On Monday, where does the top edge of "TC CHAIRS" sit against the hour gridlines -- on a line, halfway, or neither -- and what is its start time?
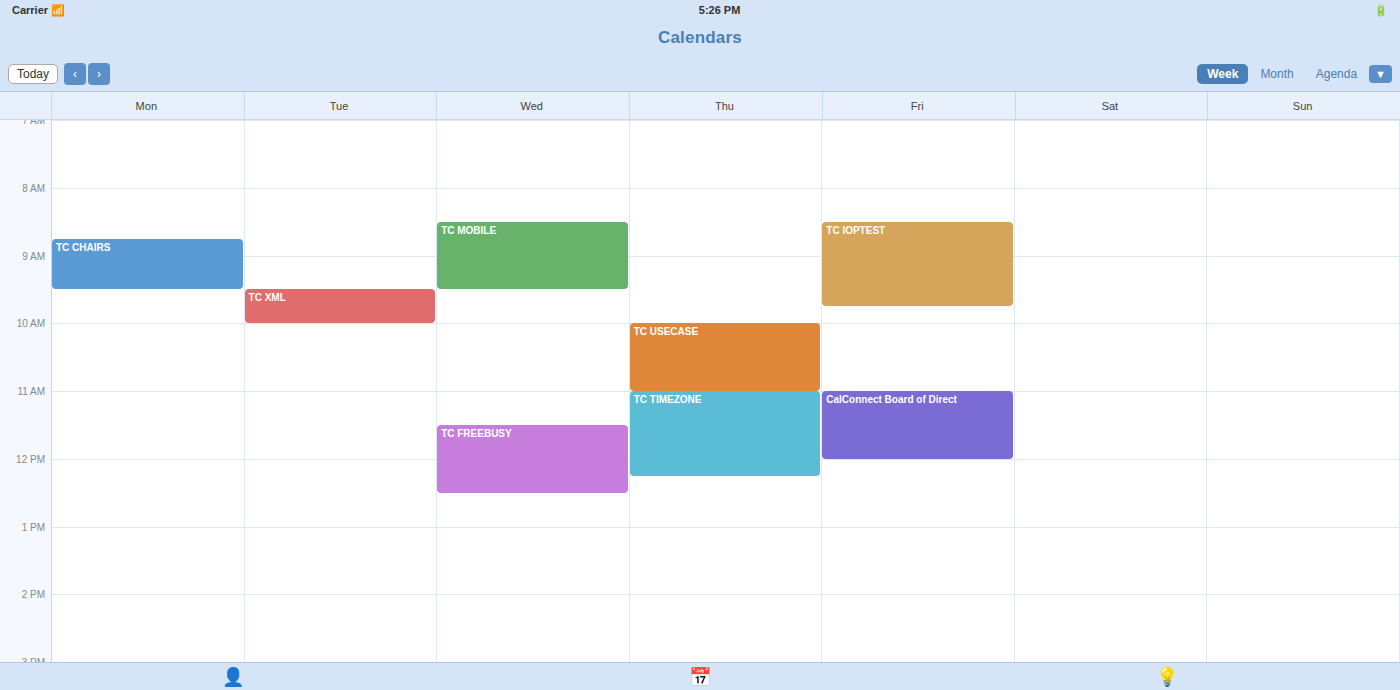
8:45 AM -- neither: three quarters of the way from the 8 AM line to the 9 AM line.